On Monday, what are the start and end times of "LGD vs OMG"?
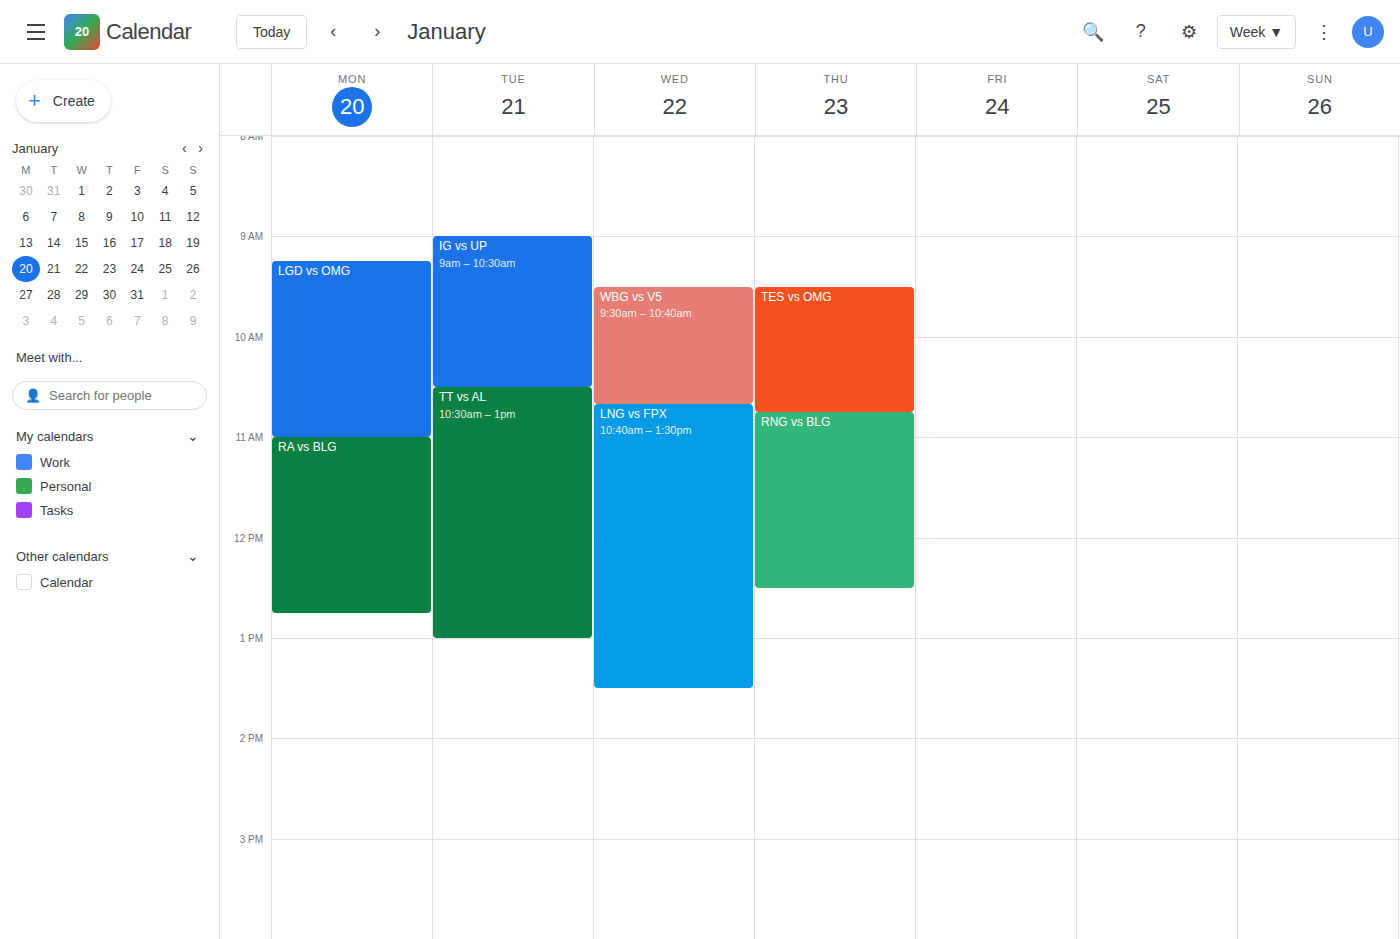
09:15 to 11:00